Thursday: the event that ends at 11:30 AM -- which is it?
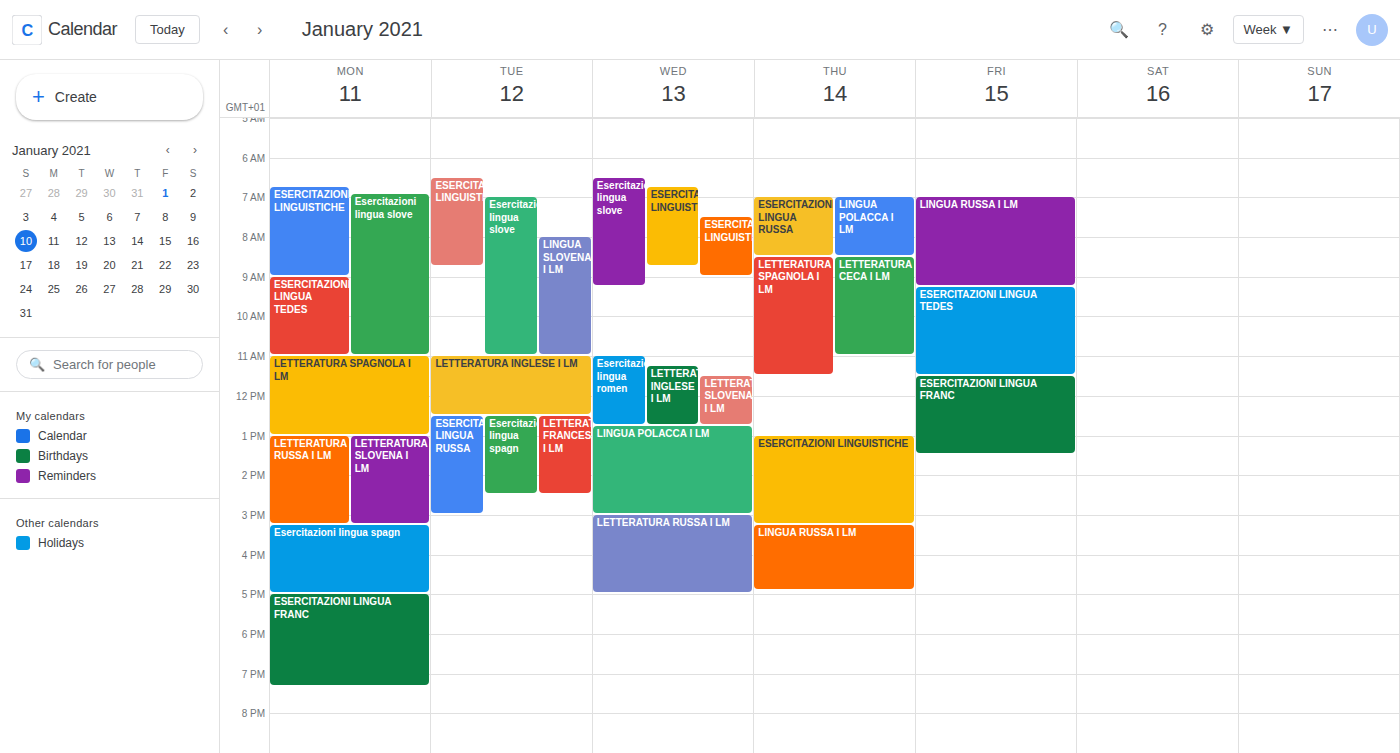
"LETTERATURA SPAGNOLA I LM"